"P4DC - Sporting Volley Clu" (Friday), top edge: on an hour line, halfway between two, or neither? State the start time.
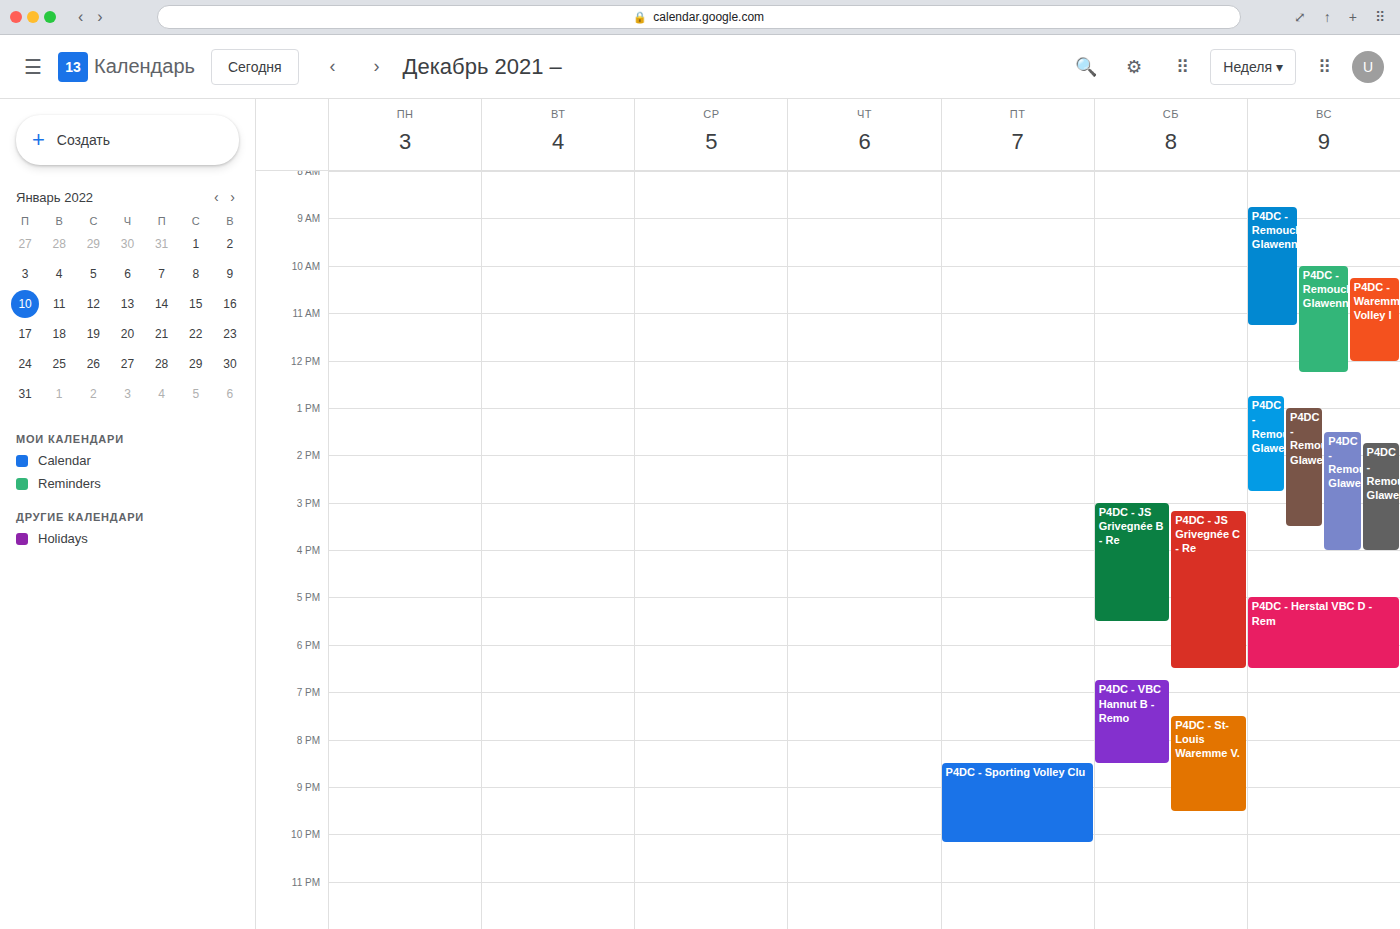
8:30 PM -- halfway between the 8 PM and 9 PM lines.